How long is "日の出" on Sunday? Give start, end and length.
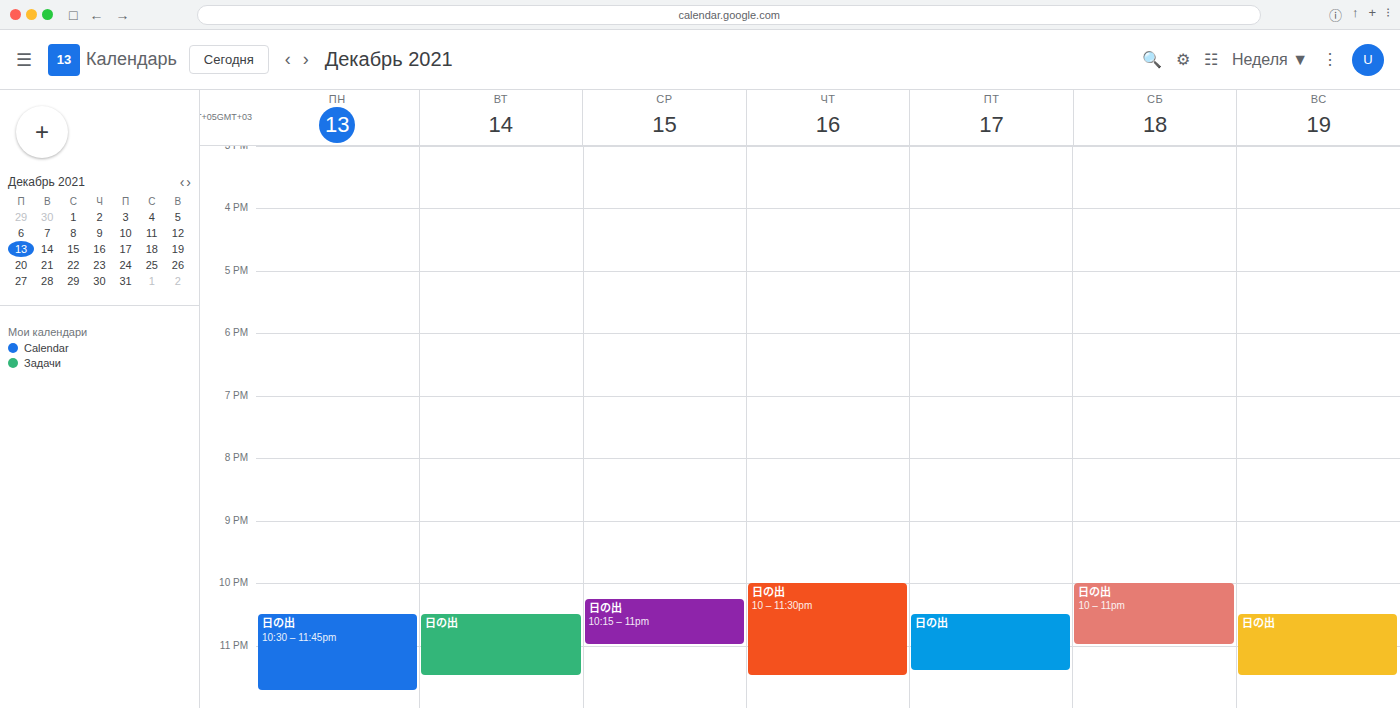
10:30 PM to 11:30 PM, 1 hour